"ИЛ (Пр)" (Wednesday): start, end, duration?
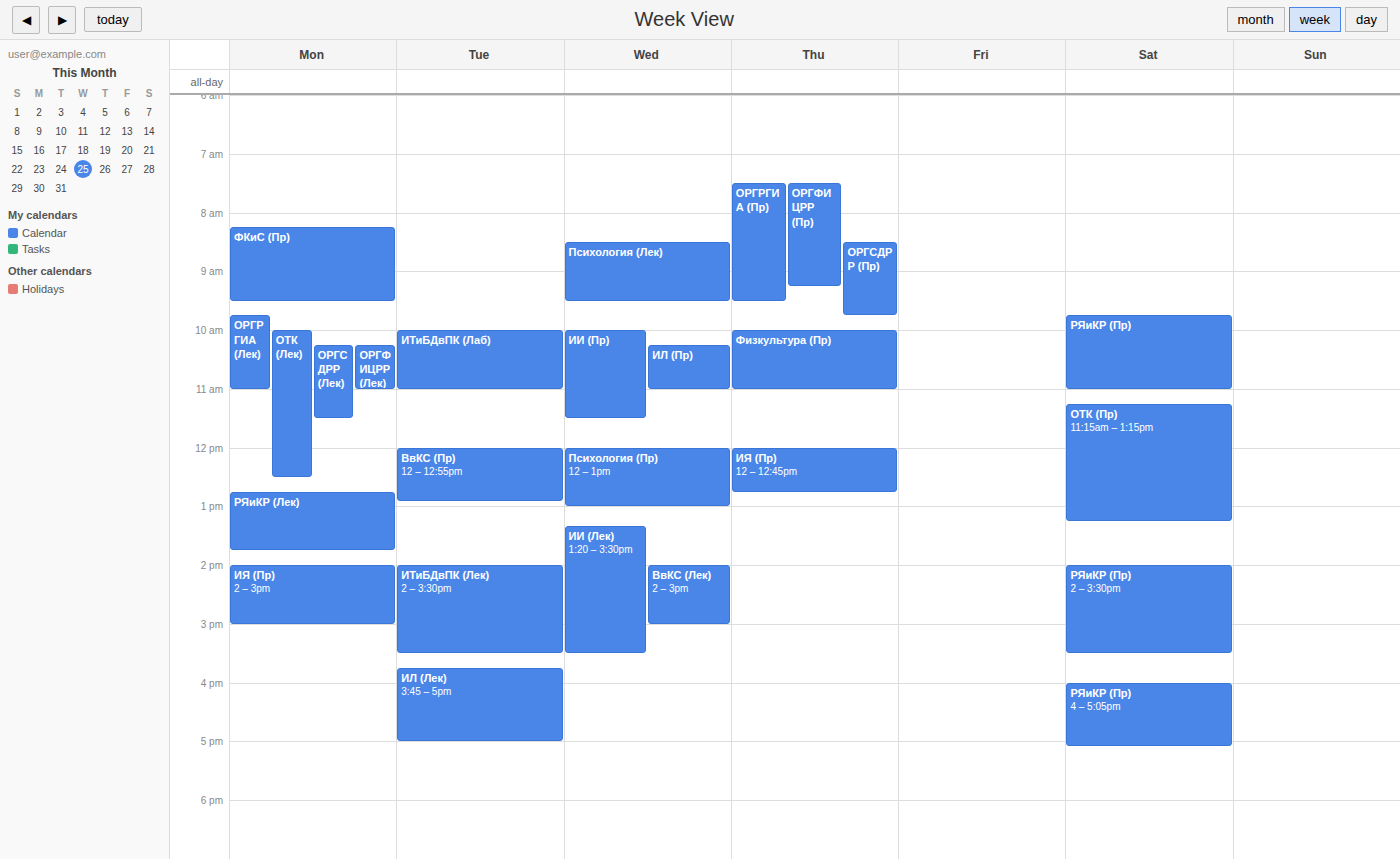
10:15 to 11:00, 45 minutes